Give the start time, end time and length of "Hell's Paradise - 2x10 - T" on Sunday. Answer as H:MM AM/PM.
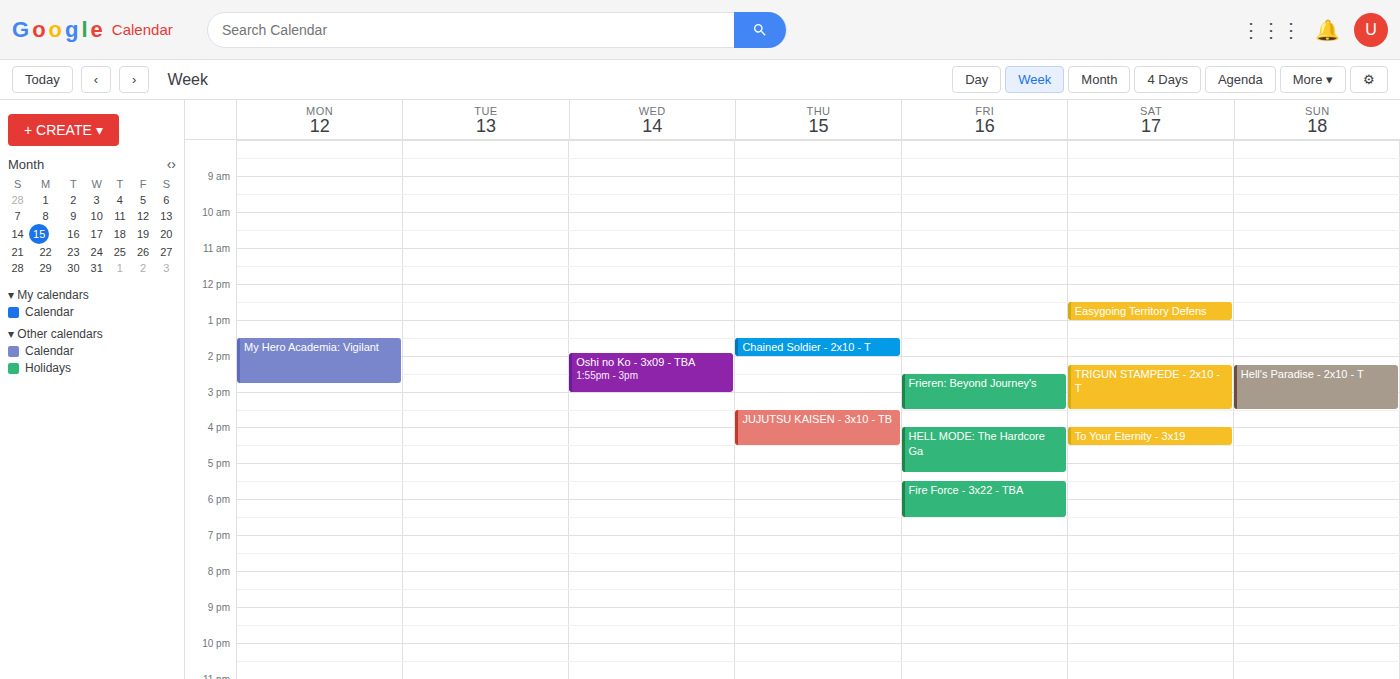
2:15 PM to 3:30 PM, 1 hour 15 minutes